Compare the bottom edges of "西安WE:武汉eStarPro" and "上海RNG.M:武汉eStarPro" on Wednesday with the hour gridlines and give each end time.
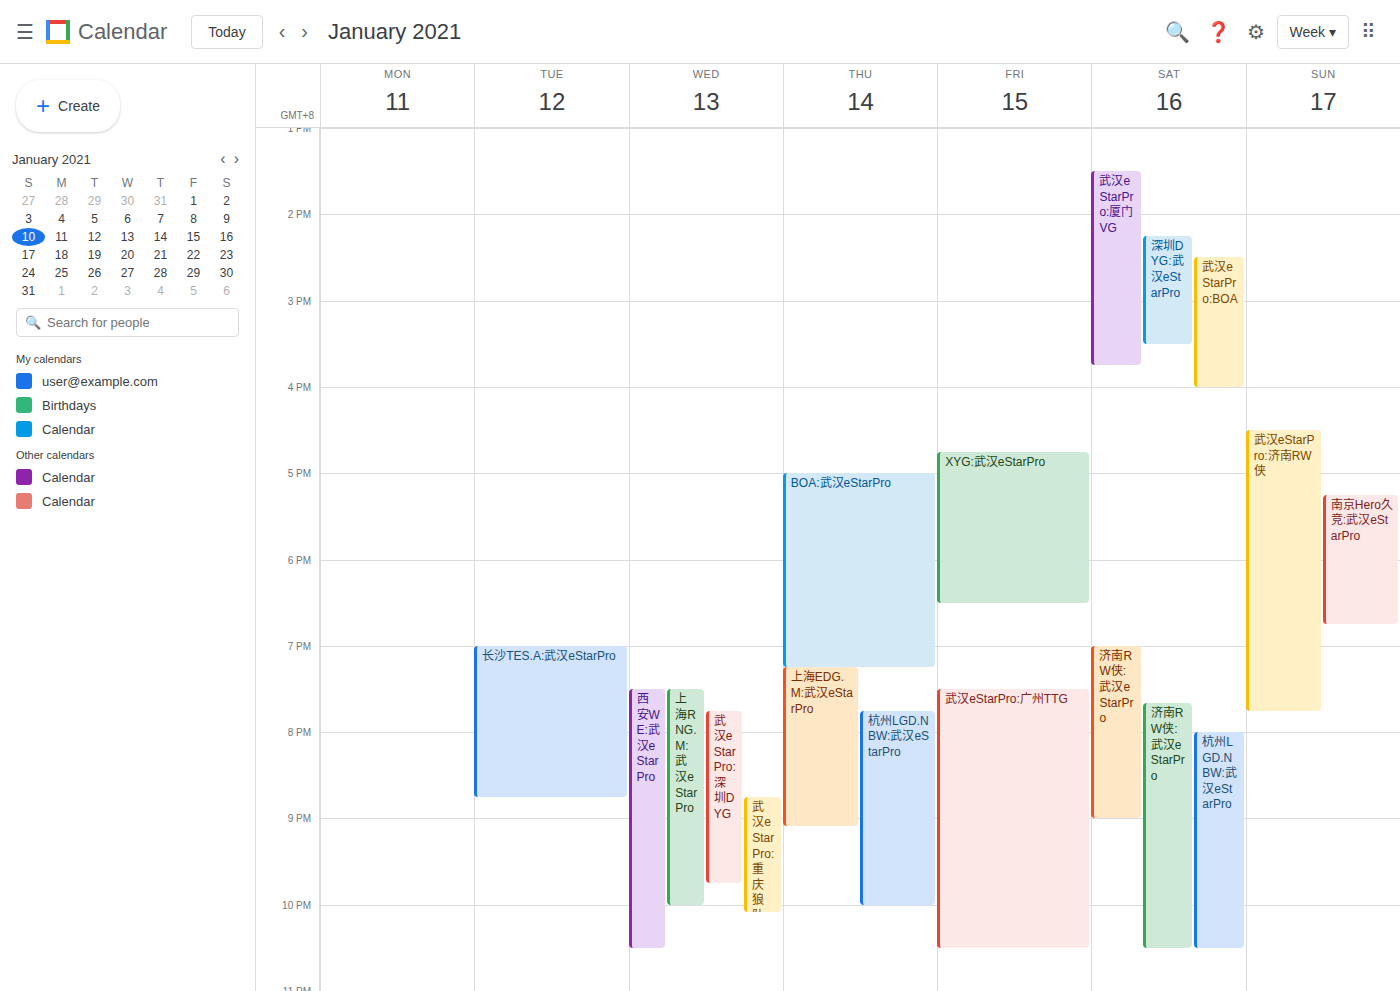
"西安WE:武汉eStarPro": 10:30 PM, halfway between the 10 PM and 11 PM lines. "上海RNG.M:武汉eStarPro": 10:00 PM, exactly on the 10 PM line.